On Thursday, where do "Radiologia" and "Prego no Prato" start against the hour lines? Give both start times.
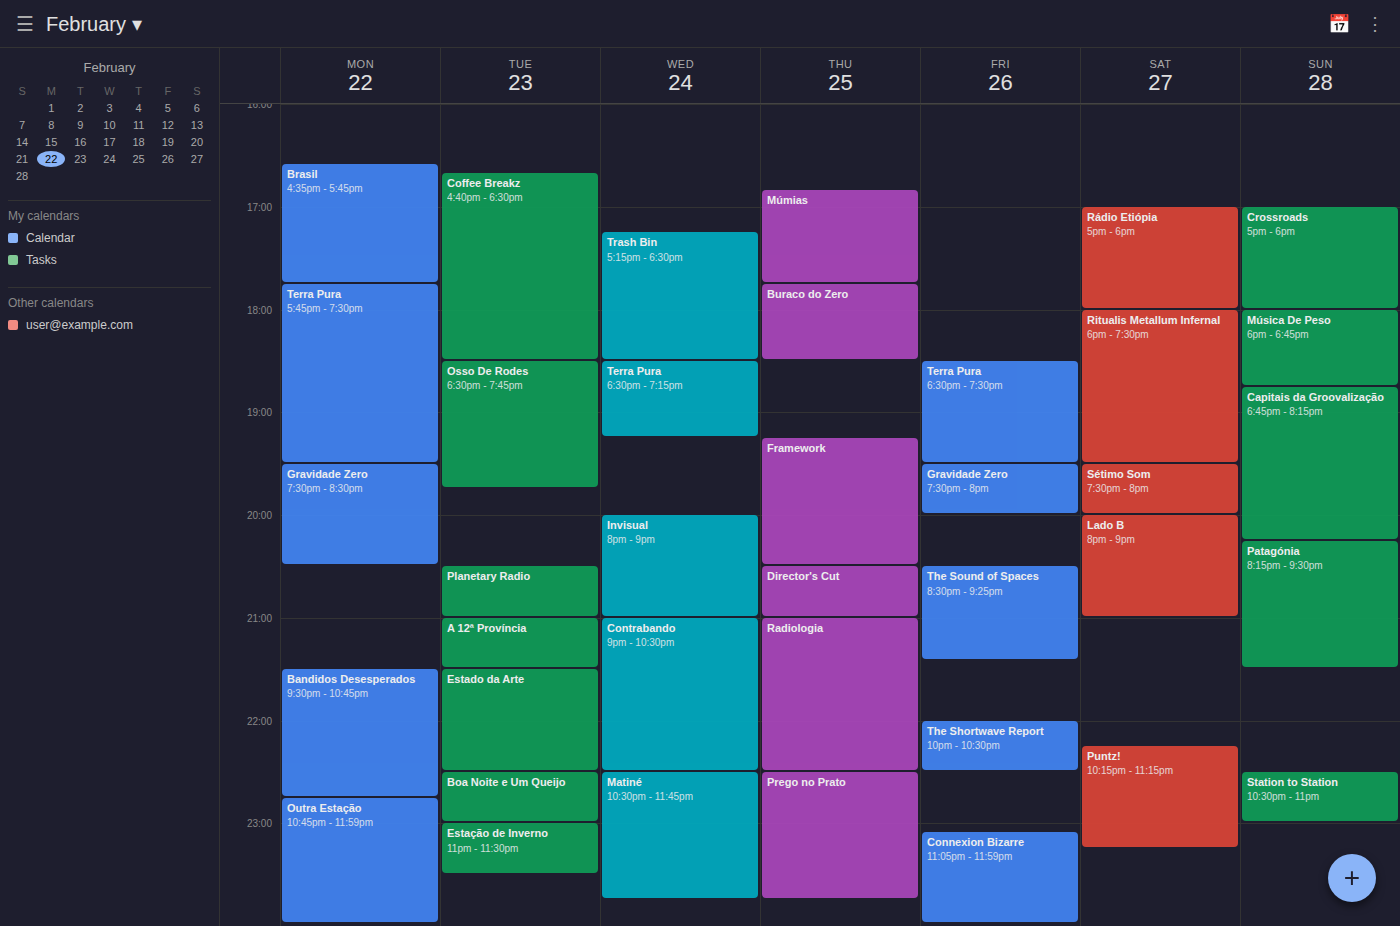
"Radiologia": 9:00 PM, exactly on the 9 PM line. "Prego no Prato": 10:30 PM, halfway between the 10 PM and 11 PM lines.